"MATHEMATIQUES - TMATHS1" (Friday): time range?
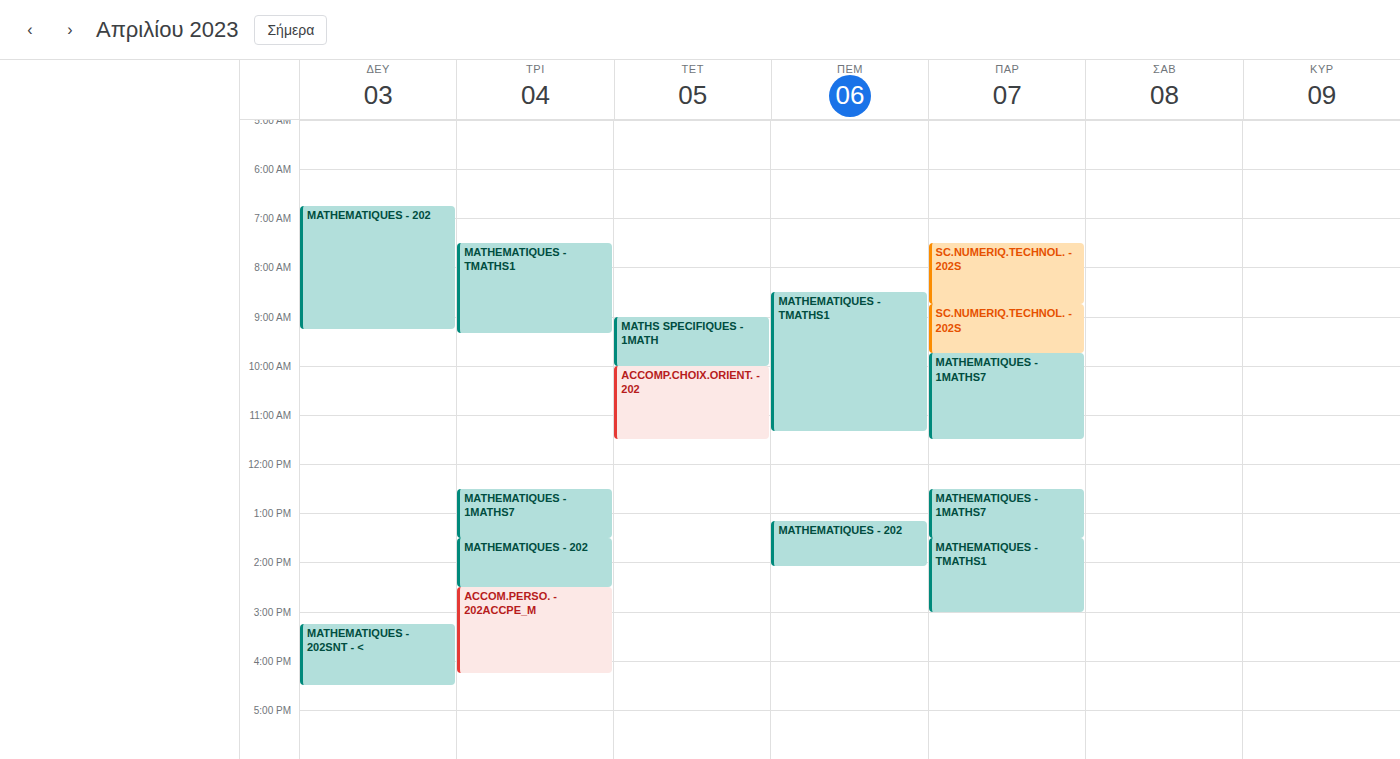
1:30 PM to 3:00 PM